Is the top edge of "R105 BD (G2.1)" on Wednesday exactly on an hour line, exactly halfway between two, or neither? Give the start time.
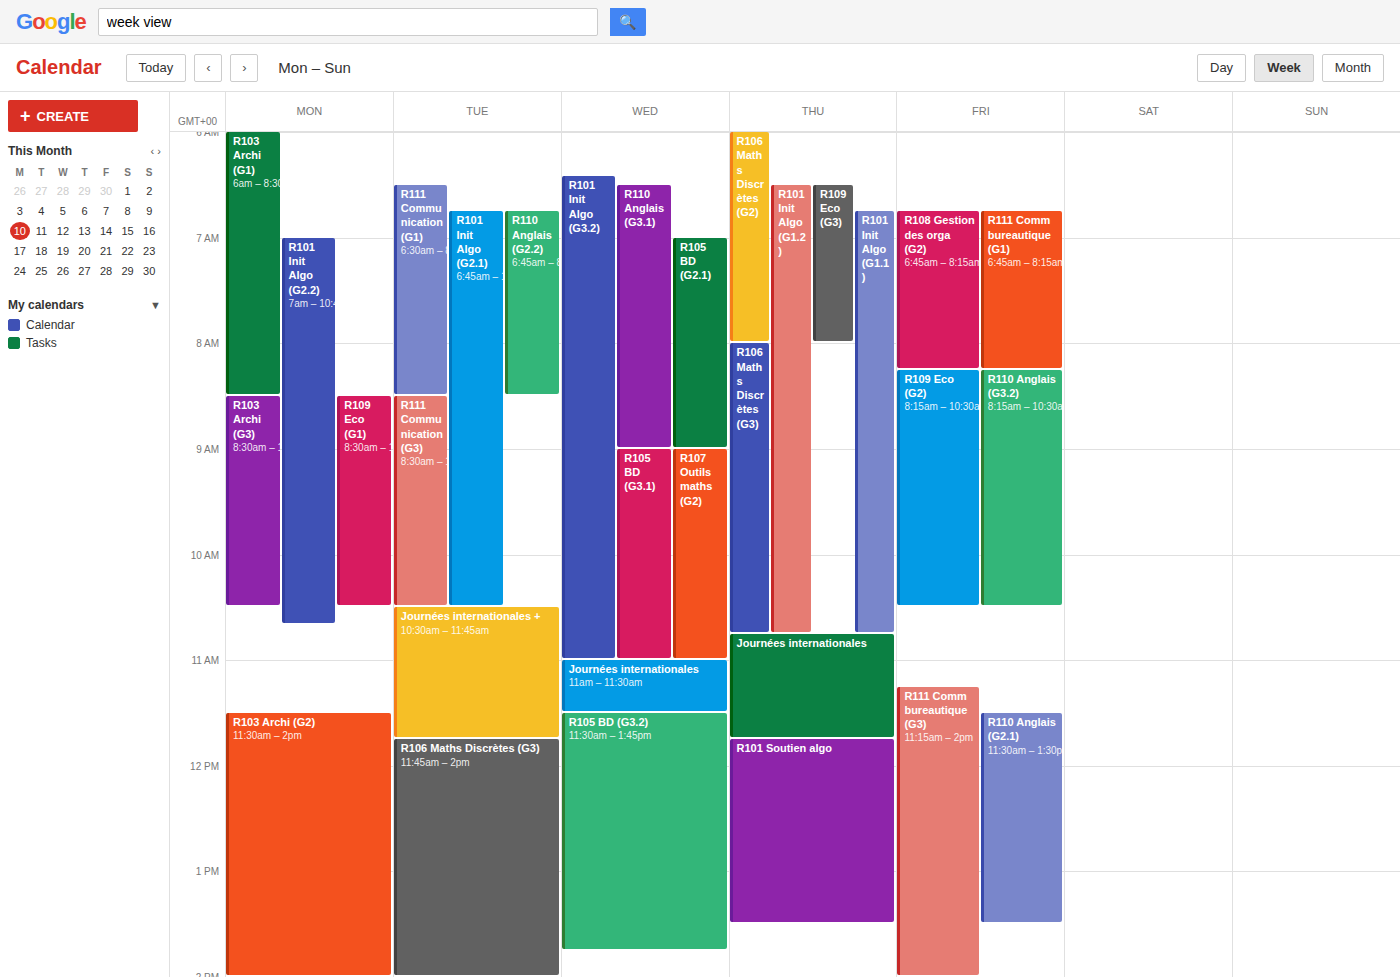
7:00 AM -- exactly on the 7 AM line.